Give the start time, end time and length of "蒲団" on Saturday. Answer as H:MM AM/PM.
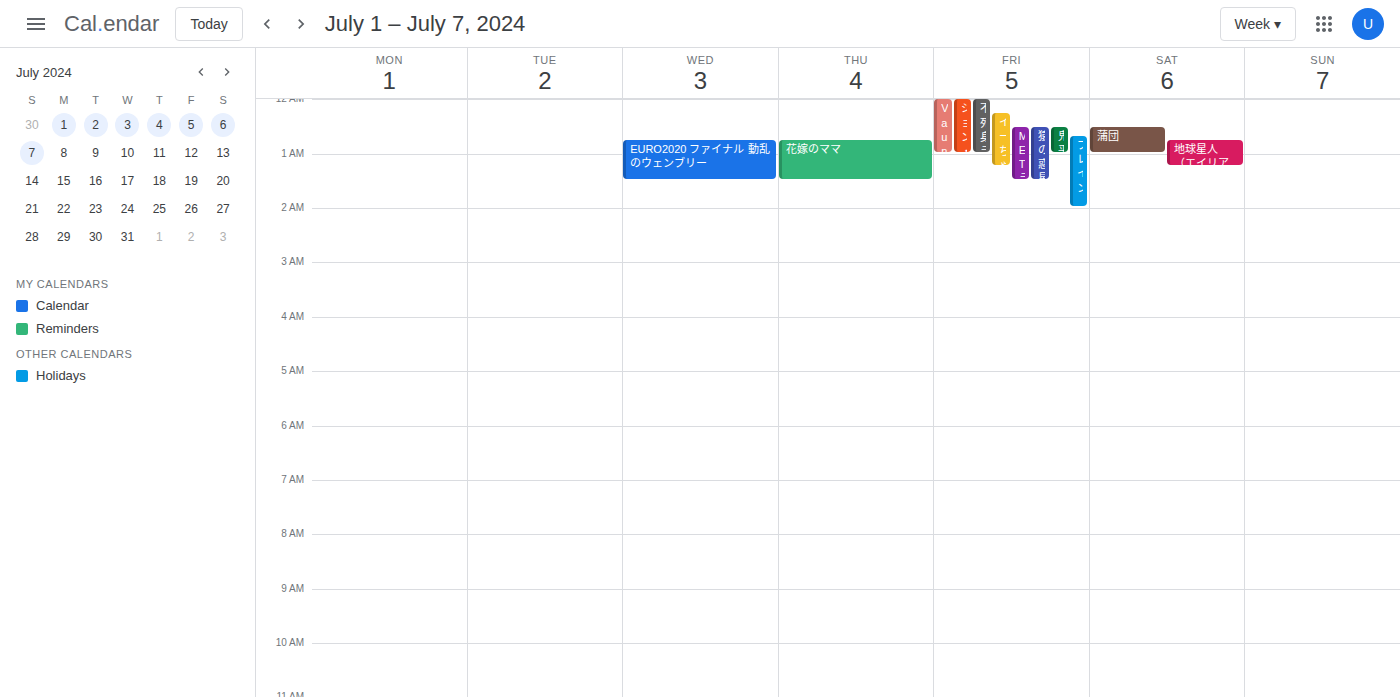
12:30 AM to 1:00 AM, 30 minutes